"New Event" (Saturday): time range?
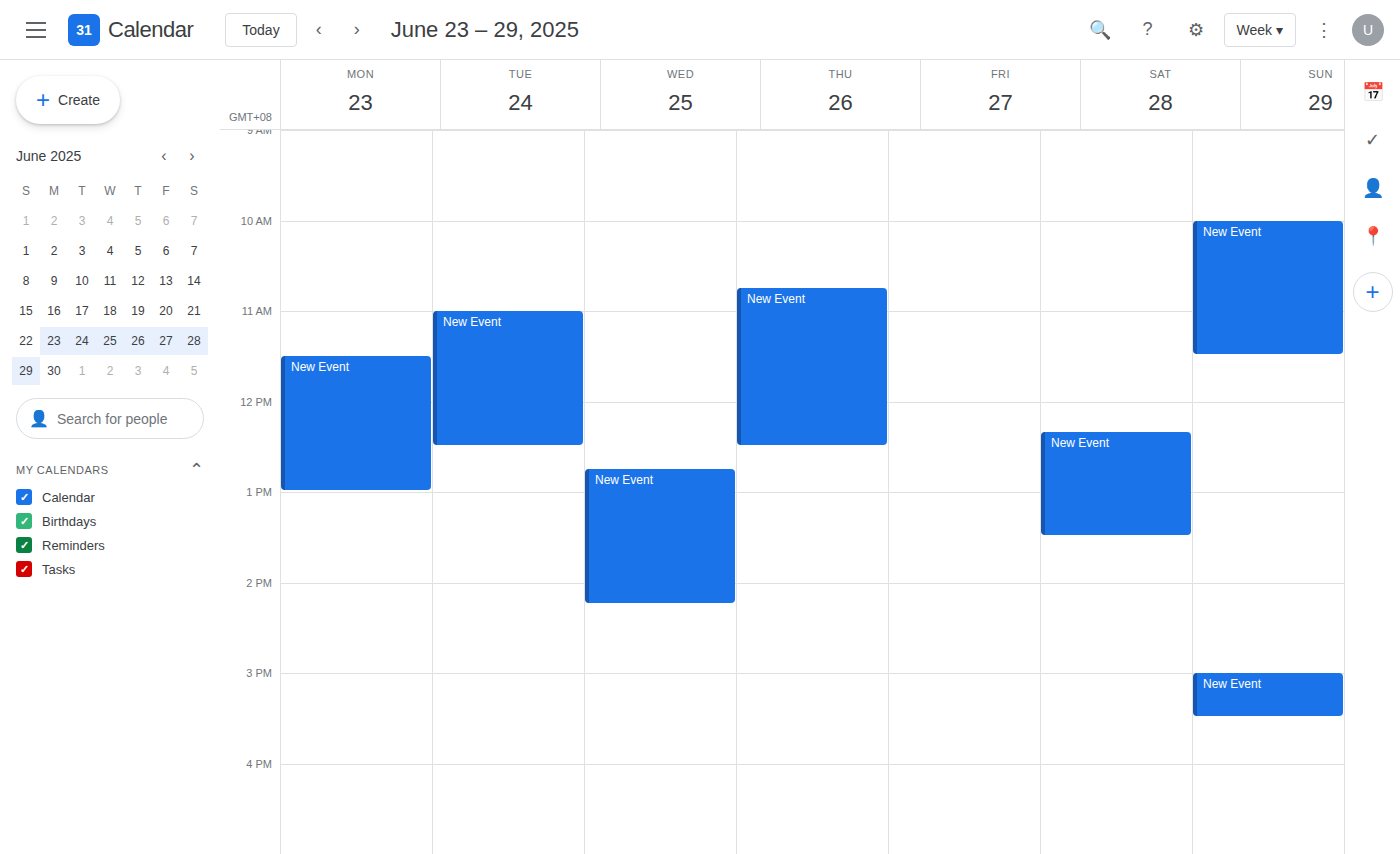
12:20 to 13:30